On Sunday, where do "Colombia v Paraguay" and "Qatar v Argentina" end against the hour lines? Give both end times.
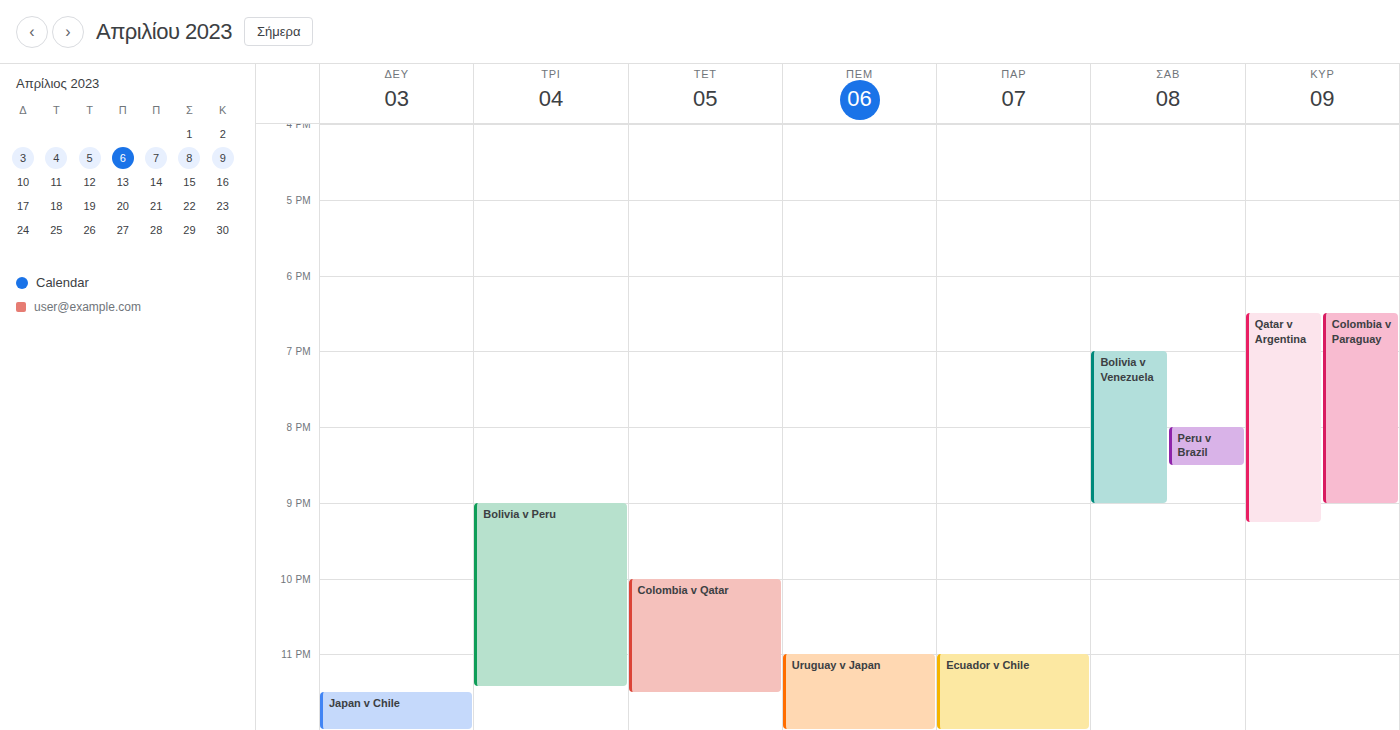
"Colombia v Paraguay": 9:00 PM, exactly on the 9 PM line. "Qatar v Argentina": 9:15 PM, neither: a quarter of the way from the 9 PM line to the 10 PM line.